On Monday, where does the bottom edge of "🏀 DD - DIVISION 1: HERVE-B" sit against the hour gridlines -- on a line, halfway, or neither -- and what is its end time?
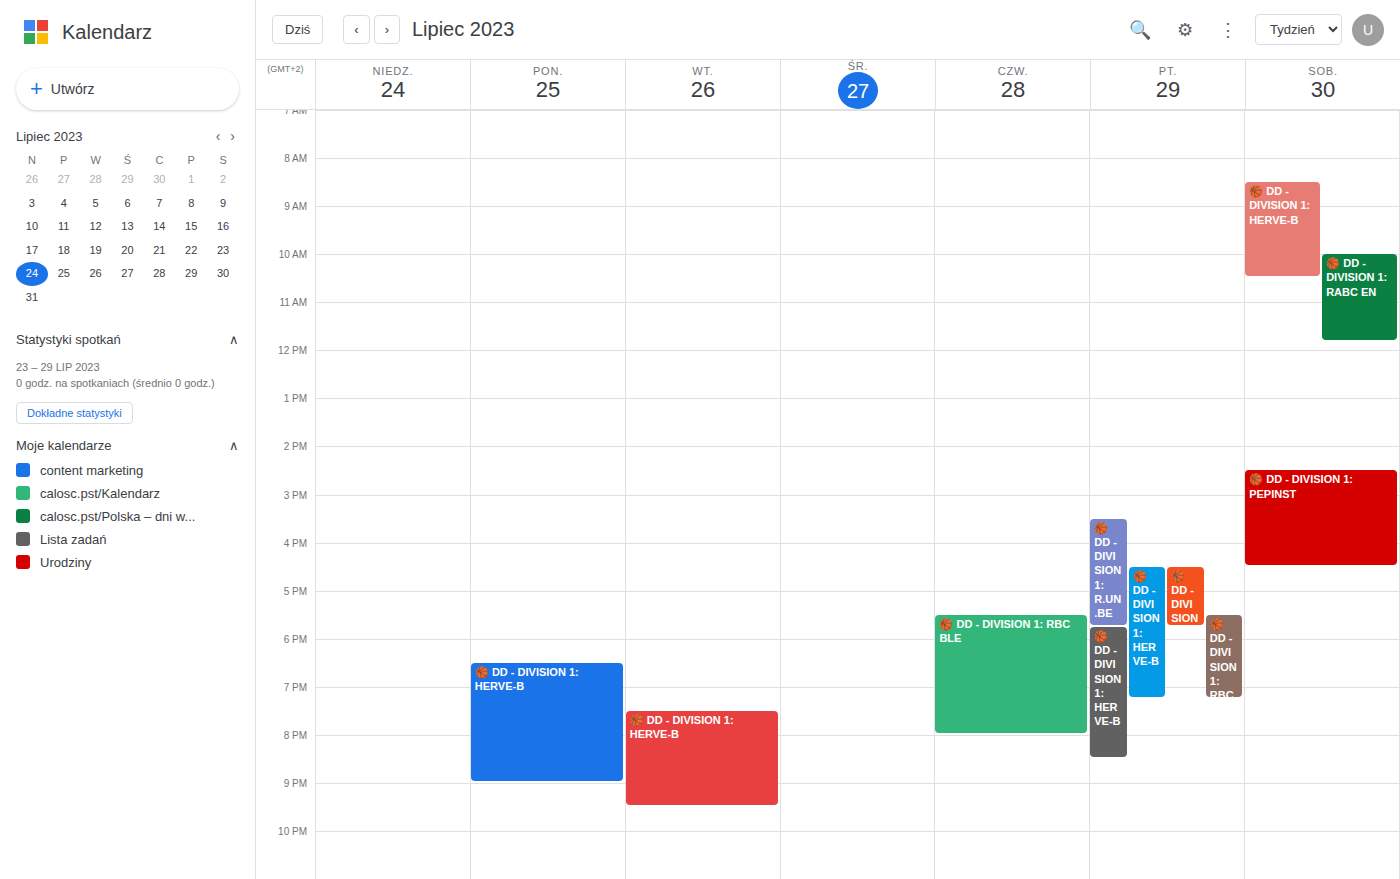
21:00 -- exactly on the 21:00 line.